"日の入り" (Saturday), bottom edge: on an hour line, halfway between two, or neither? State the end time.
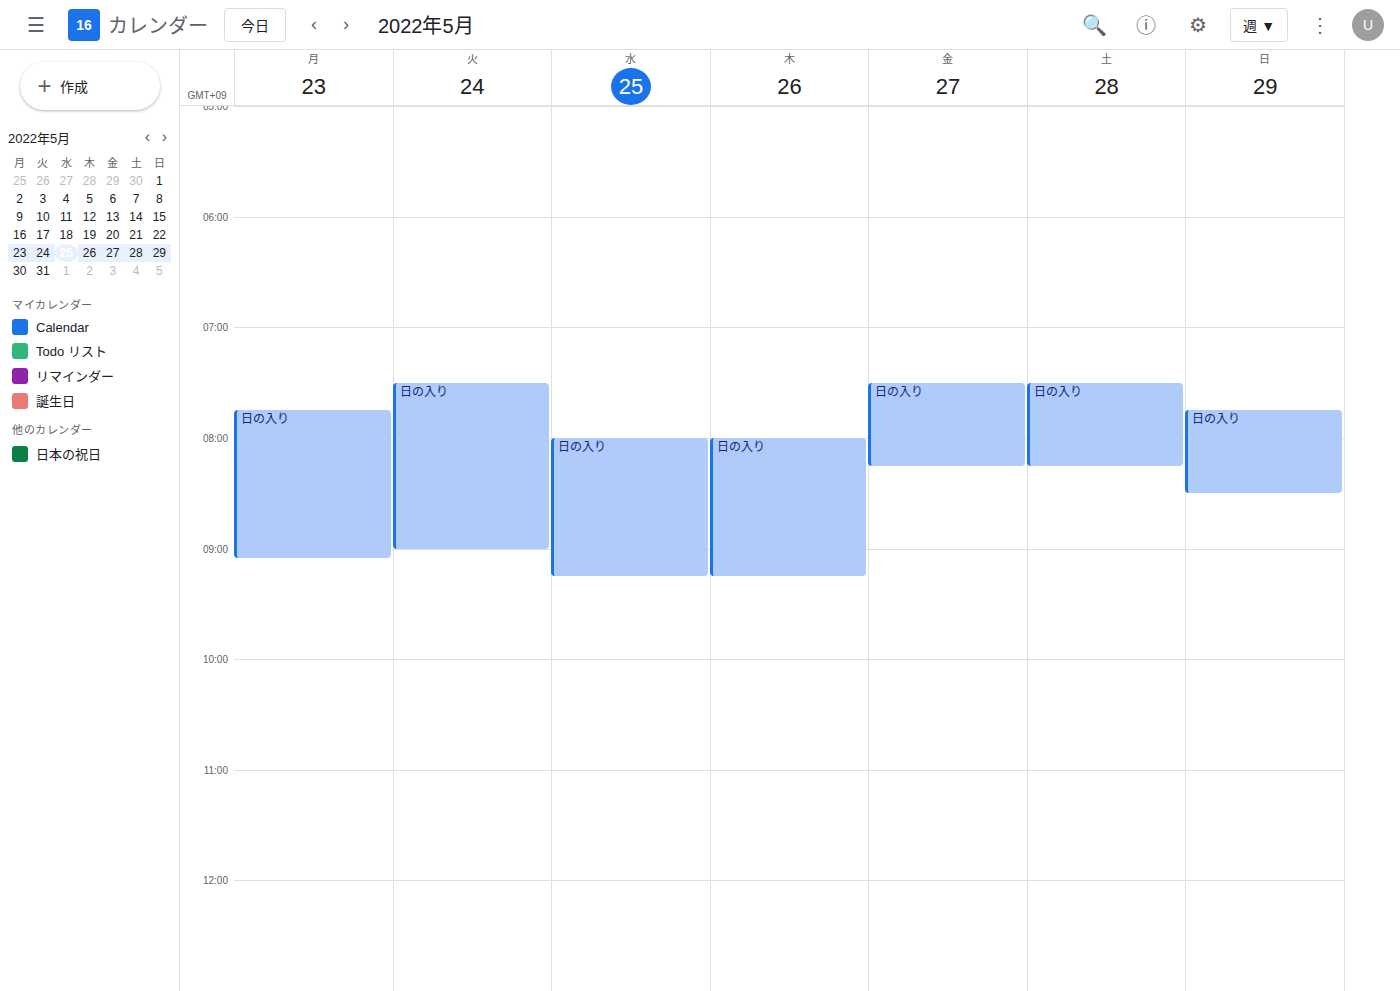
8:15 AM -- neither: a quarter of the way from the 8 AM line to the 9 AM line.